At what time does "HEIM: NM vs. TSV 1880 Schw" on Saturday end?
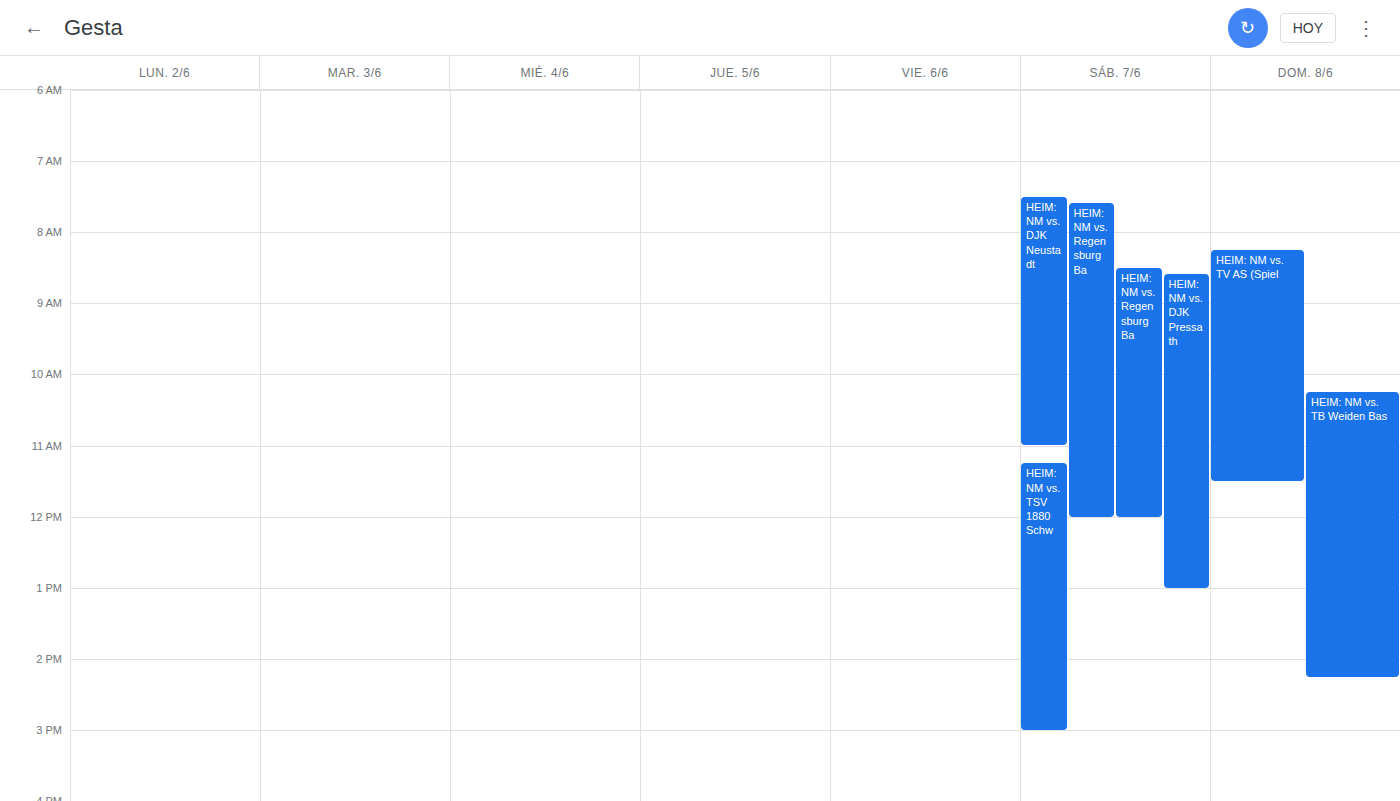
3:00 PM